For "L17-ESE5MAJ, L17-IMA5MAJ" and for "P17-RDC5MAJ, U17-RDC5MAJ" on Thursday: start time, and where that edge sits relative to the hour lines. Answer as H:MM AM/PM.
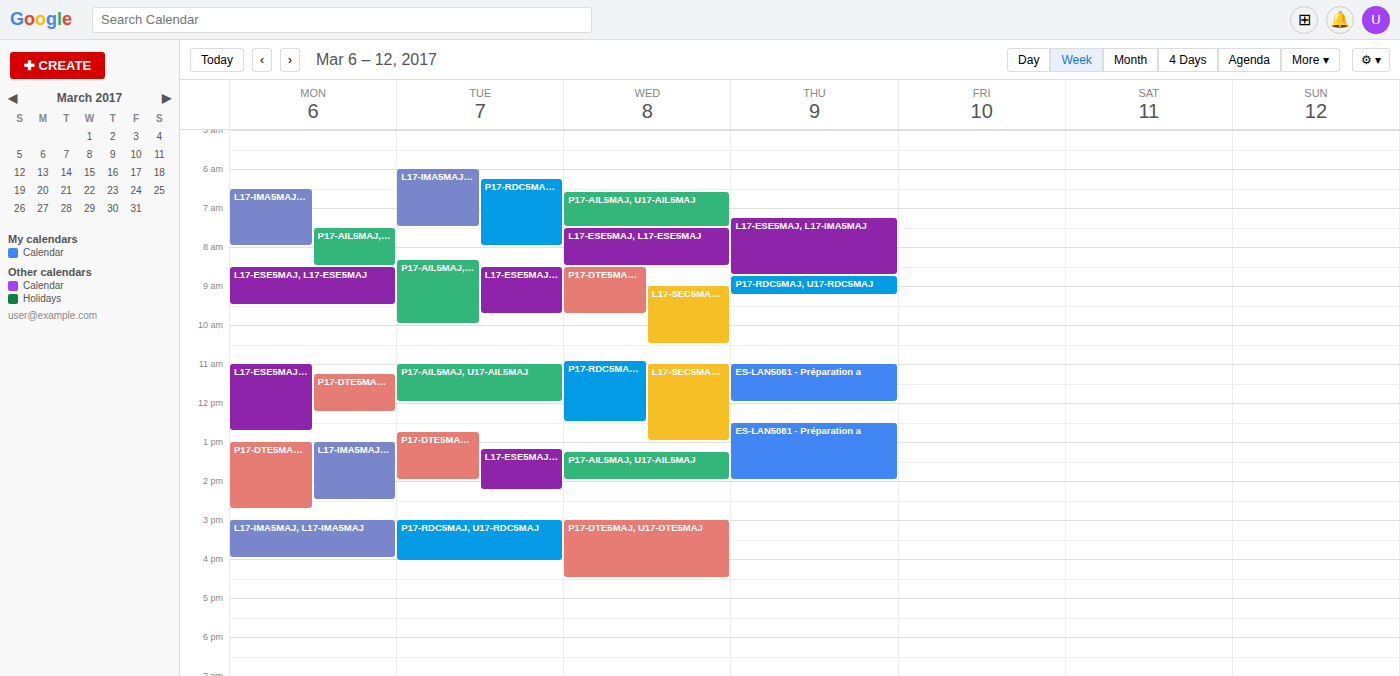
"L17-ESE5MAJ, L17-IMA5MAJ": 7:15 AM, neither: a quarter of the way from the 7 AM line to the 8 AM line. "P17-RDC5MAJ, U17-RDC5MAJ": 8:45 AM, neither: three quarters of the way from the 8 AM line to the 9 AM line.